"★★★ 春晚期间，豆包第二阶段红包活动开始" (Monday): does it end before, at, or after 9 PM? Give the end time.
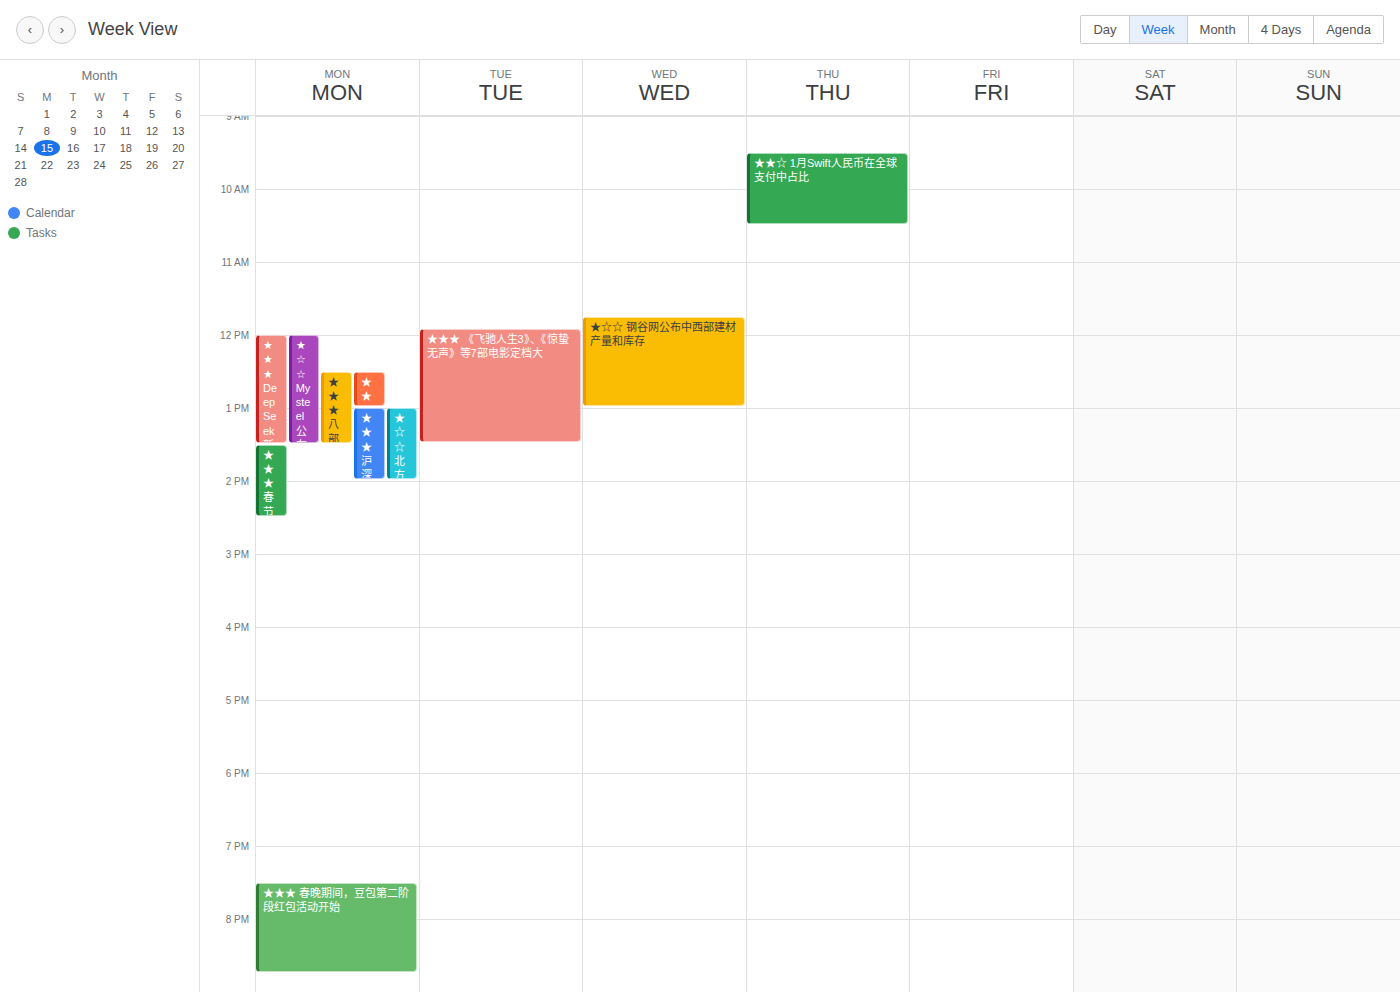
8:45 PM -- before 9 PM, 15 minutes above the 9 PM line.